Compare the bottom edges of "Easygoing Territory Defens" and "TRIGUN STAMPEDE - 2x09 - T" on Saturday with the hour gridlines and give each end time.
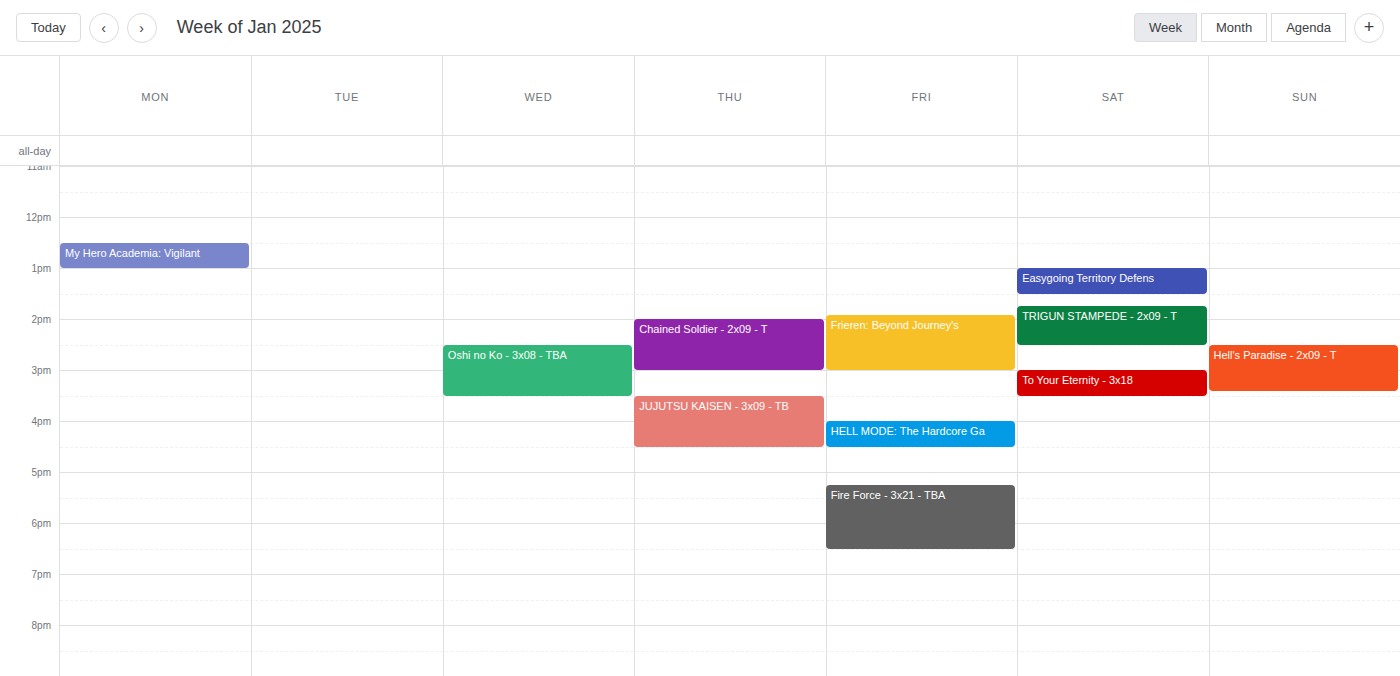
"Easygoing Territory Defens": 1:30 PM, halfway between the 1 PM and 2 PM lines. "TRIGUN STAMPEDE - 2x09 - T": 2:30 PM, halfway between the 2 PM and 3 PM lines.